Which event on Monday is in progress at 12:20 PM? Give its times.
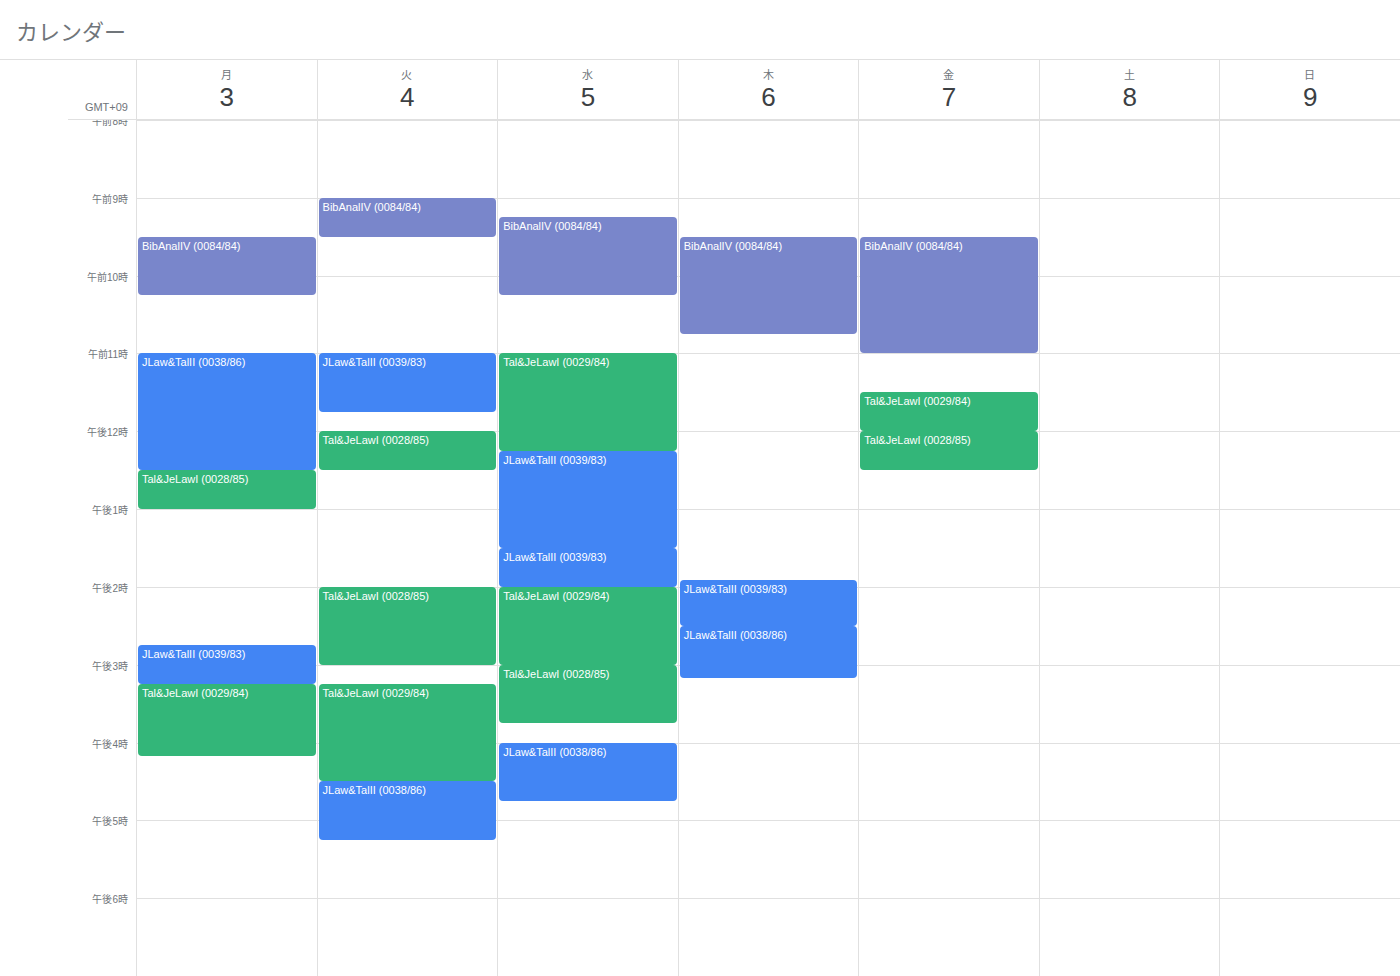
"JLaw&TalII (0038/86)", 11:00 AM to 12:30 PM